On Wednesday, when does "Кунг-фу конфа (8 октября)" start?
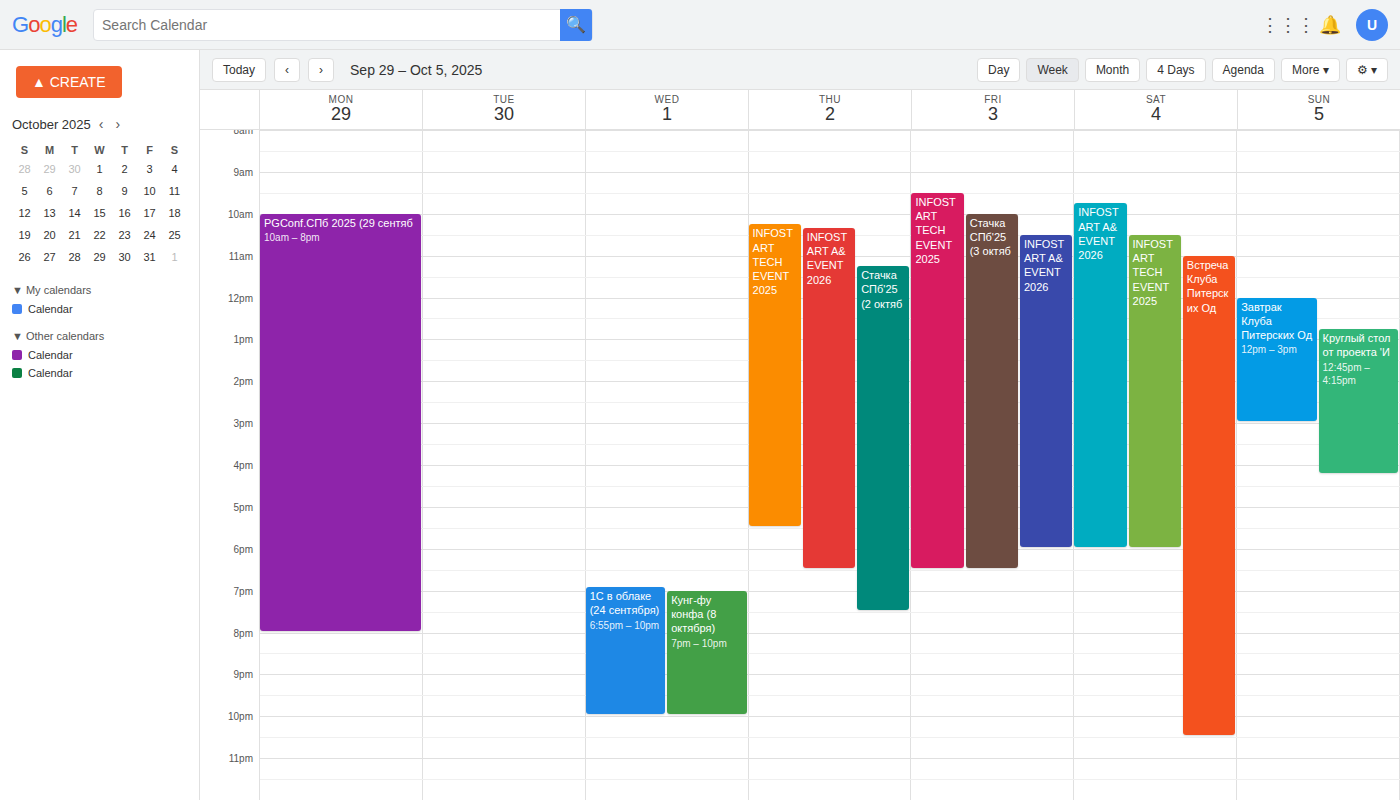
7:00 PM